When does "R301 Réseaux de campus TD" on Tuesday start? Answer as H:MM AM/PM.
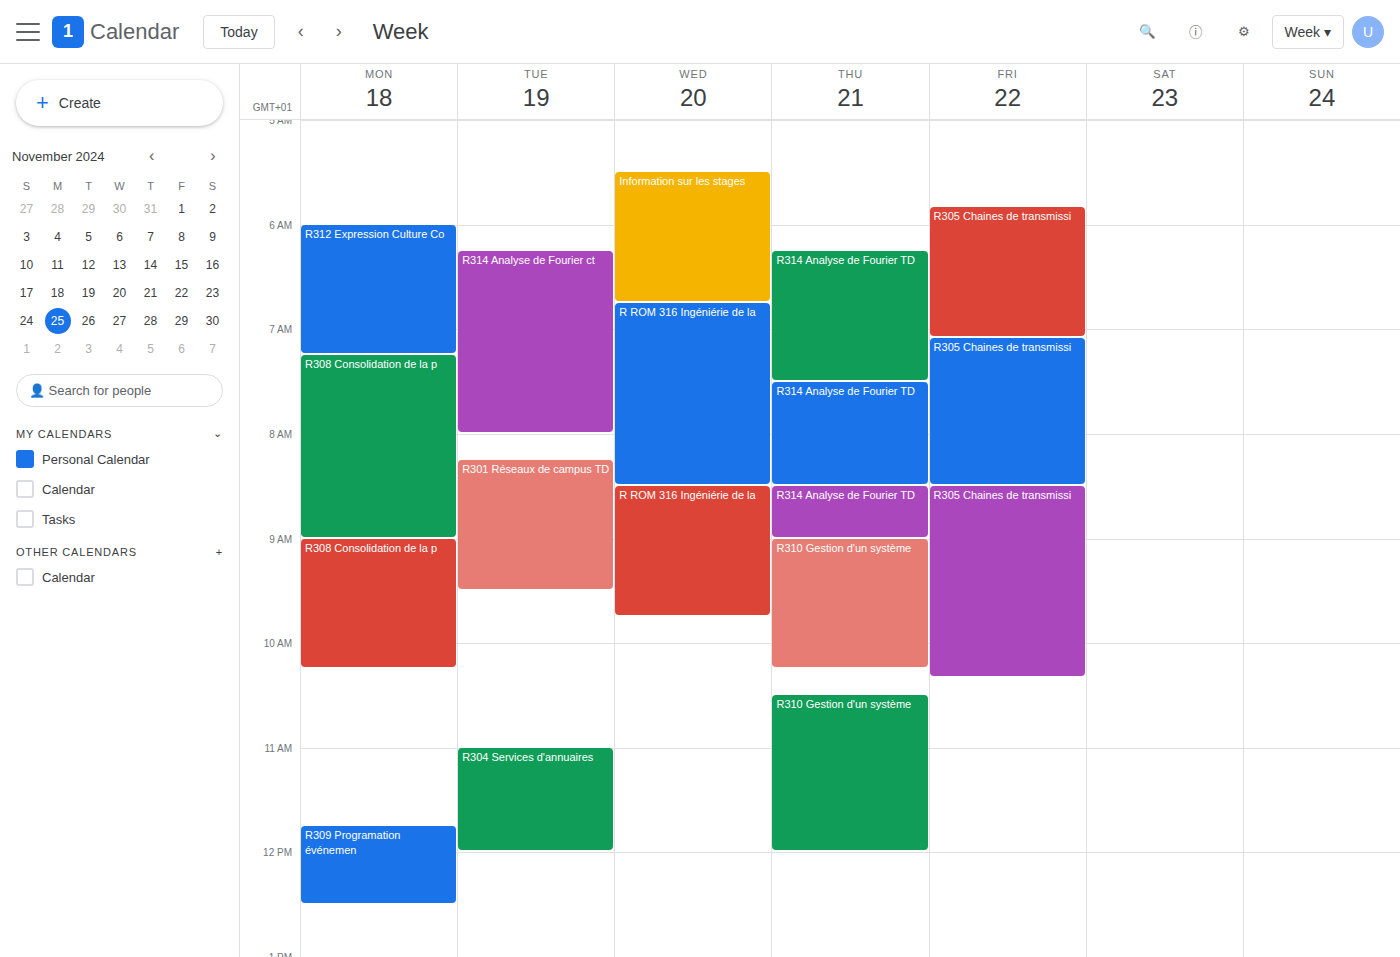
8:15 AM